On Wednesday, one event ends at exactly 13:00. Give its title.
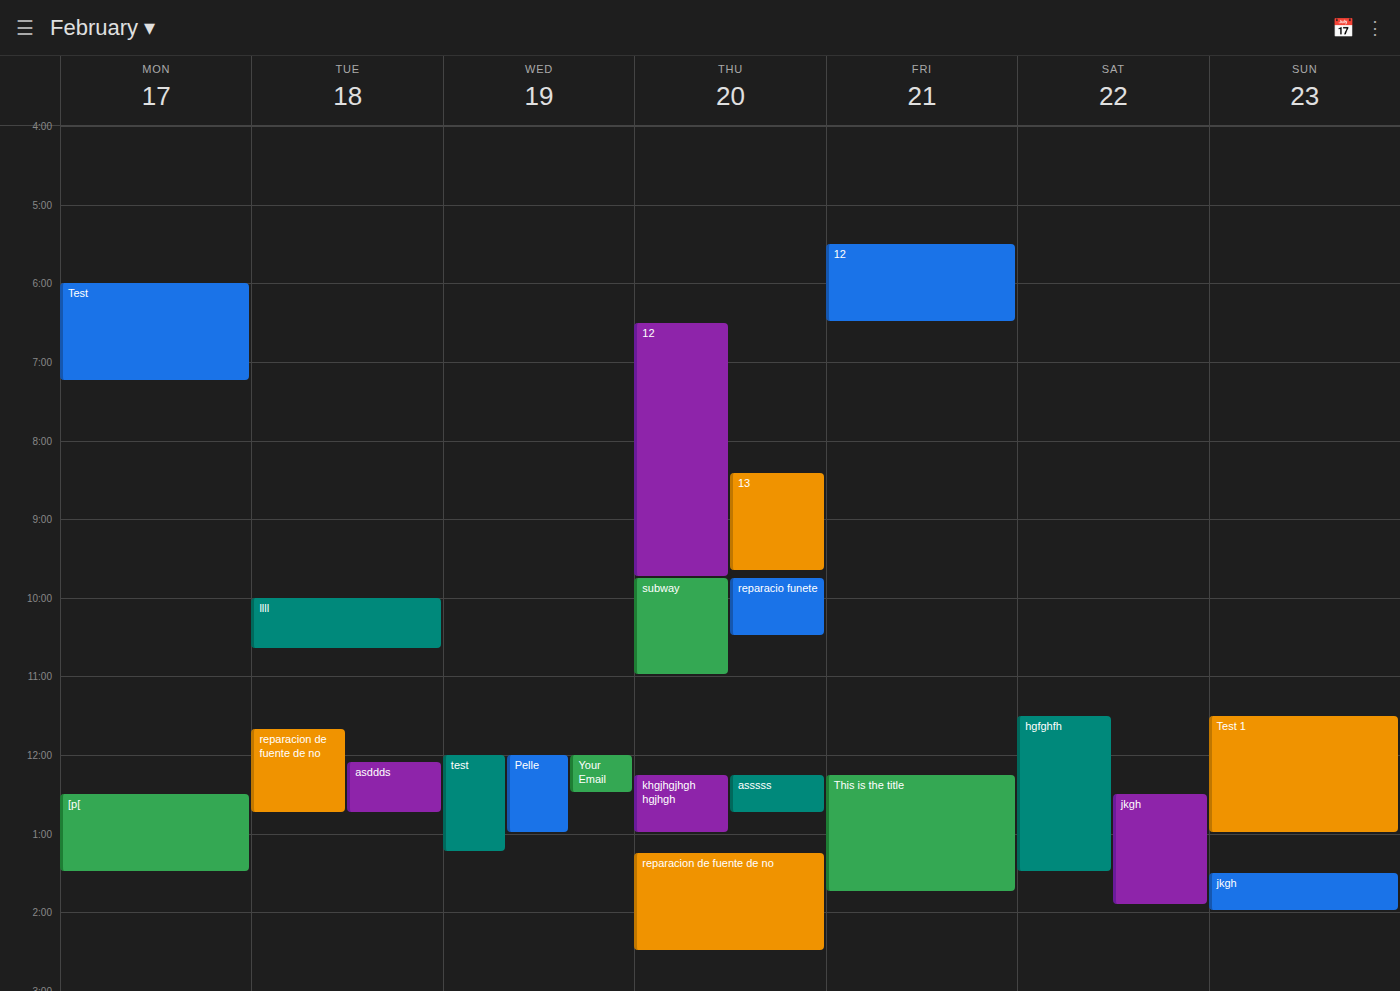
"Pelle"